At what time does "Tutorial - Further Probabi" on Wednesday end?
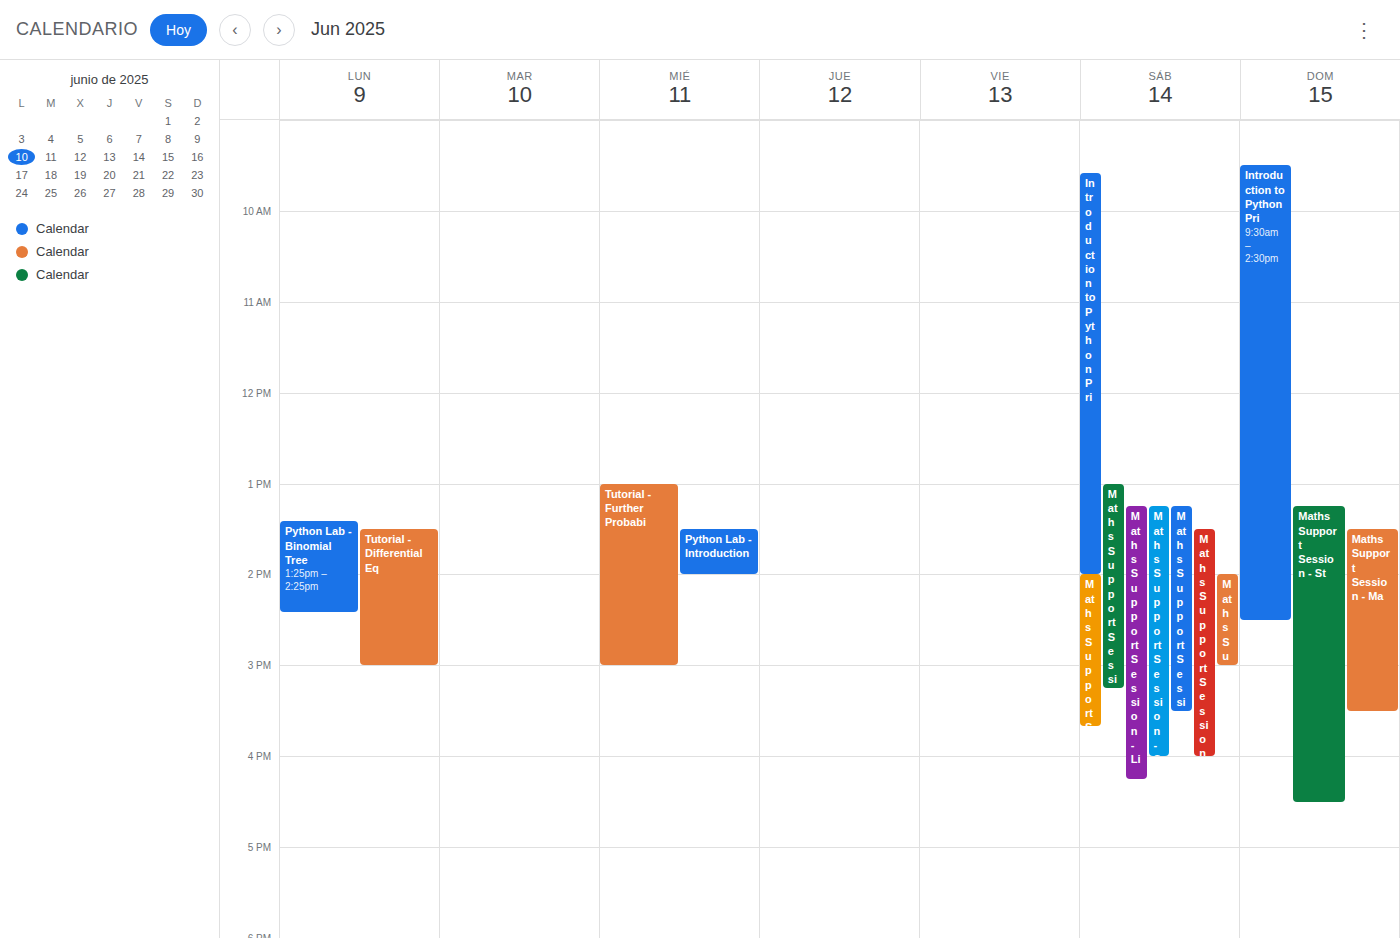
3:00 PM